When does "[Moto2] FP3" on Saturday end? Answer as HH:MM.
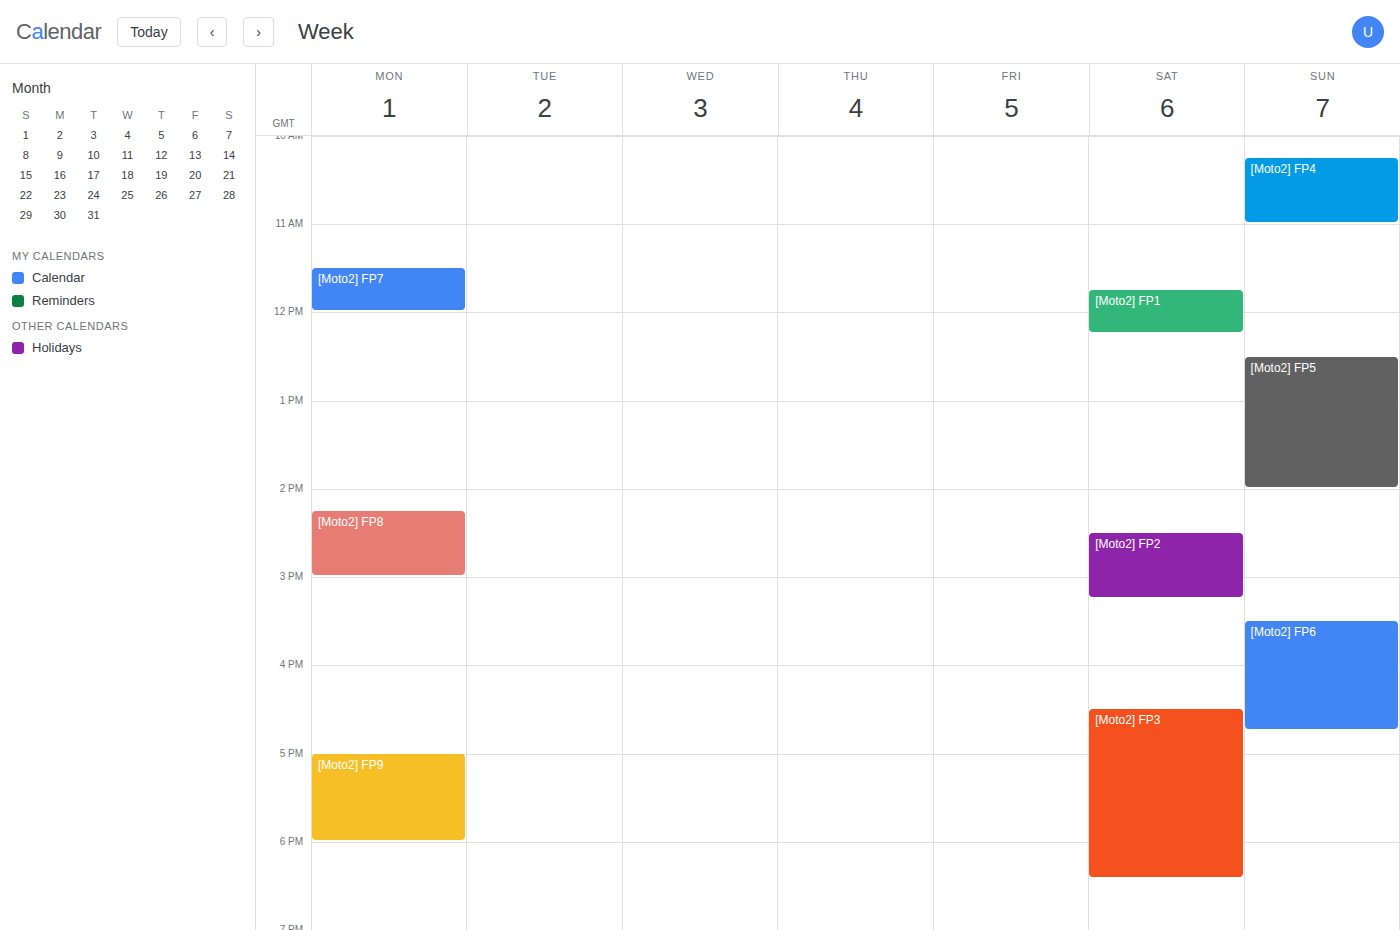
18:25